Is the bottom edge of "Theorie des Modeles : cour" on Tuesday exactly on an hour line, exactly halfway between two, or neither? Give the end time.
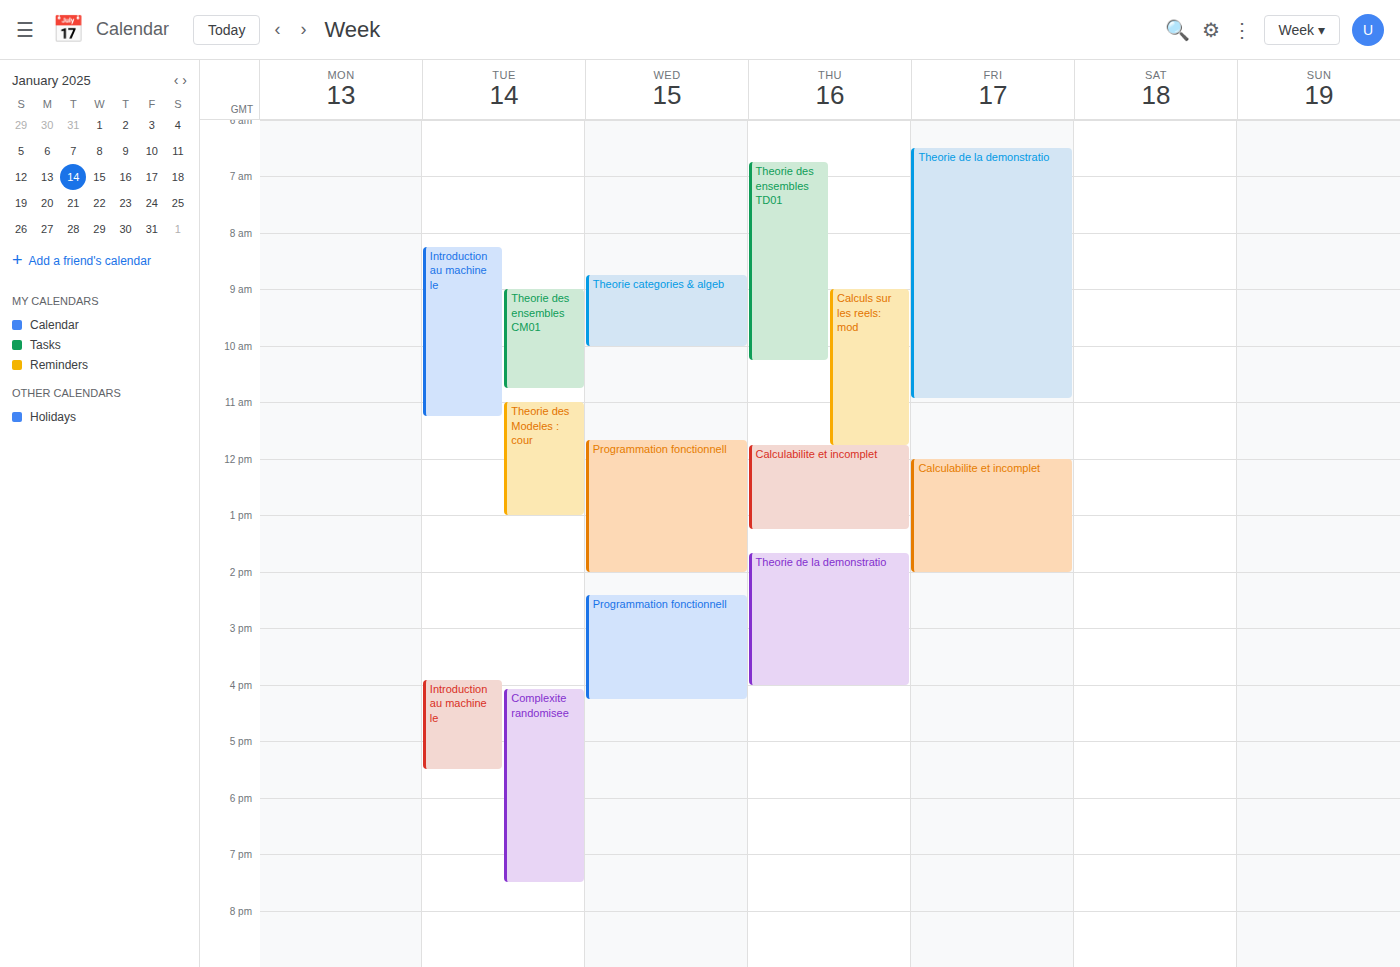
1:00 PM -- exactly on the 1 PM line.